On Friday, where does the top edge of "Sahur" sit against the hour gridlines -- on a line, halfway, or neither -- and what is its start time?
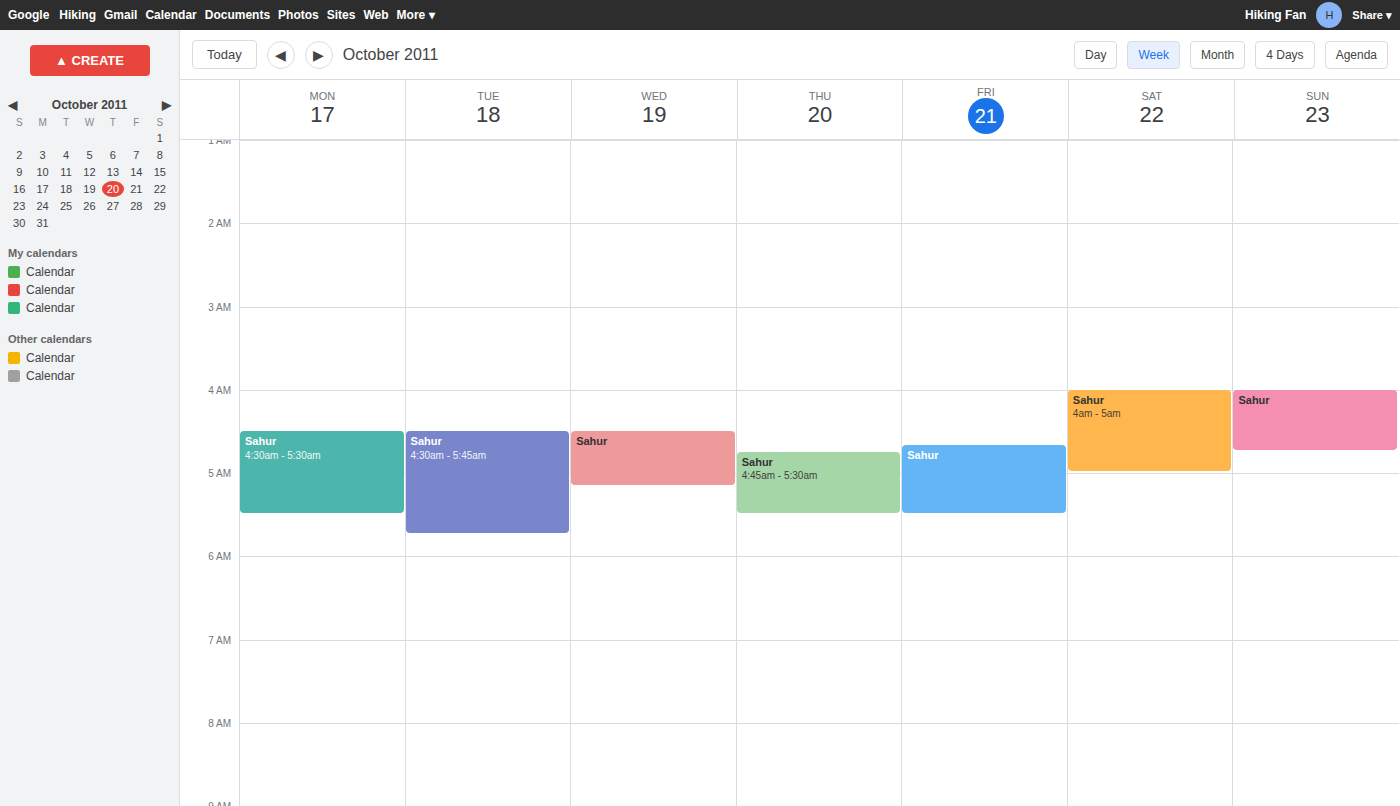
4:40 AM -- neither: 40 minutes below the 4 AM line and 20 minutes above the 5 AM line.